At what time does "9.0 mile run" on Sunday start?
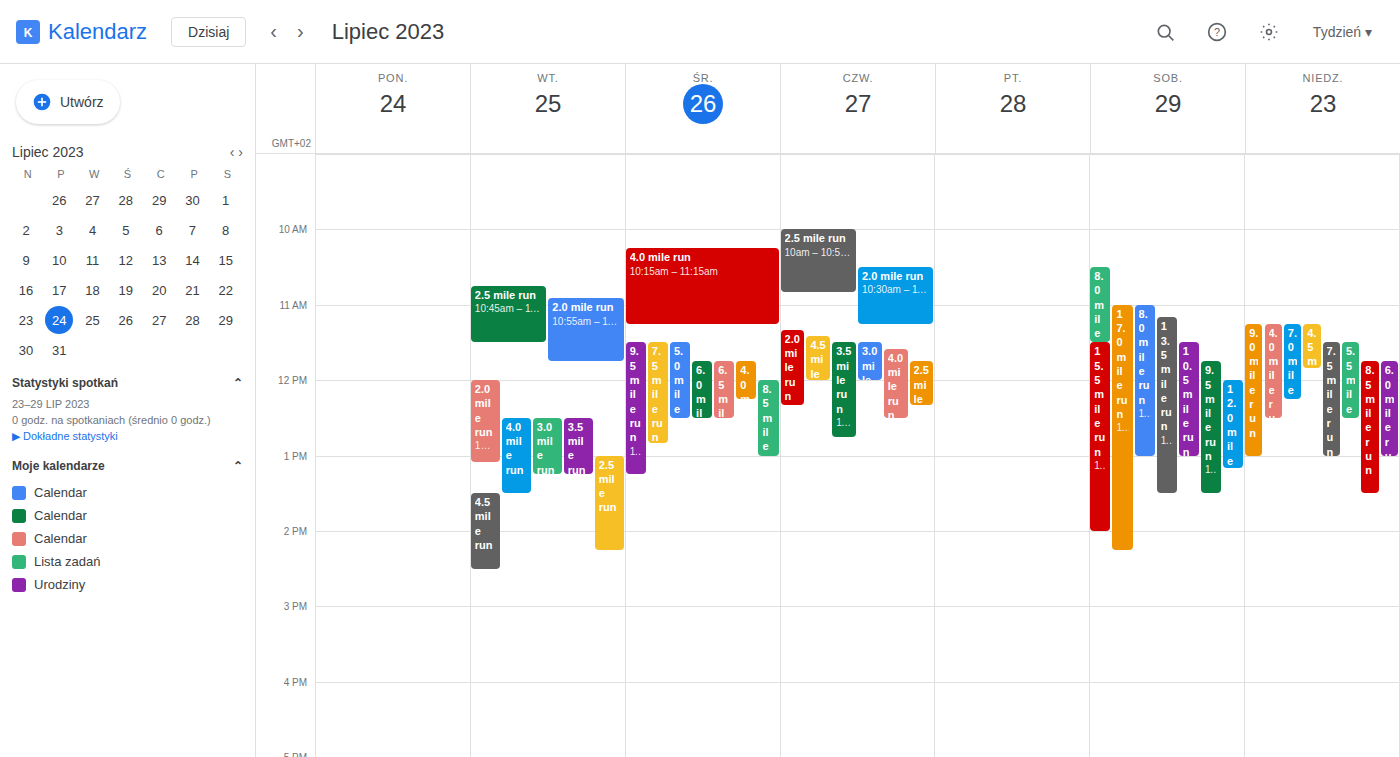
11:15 AM